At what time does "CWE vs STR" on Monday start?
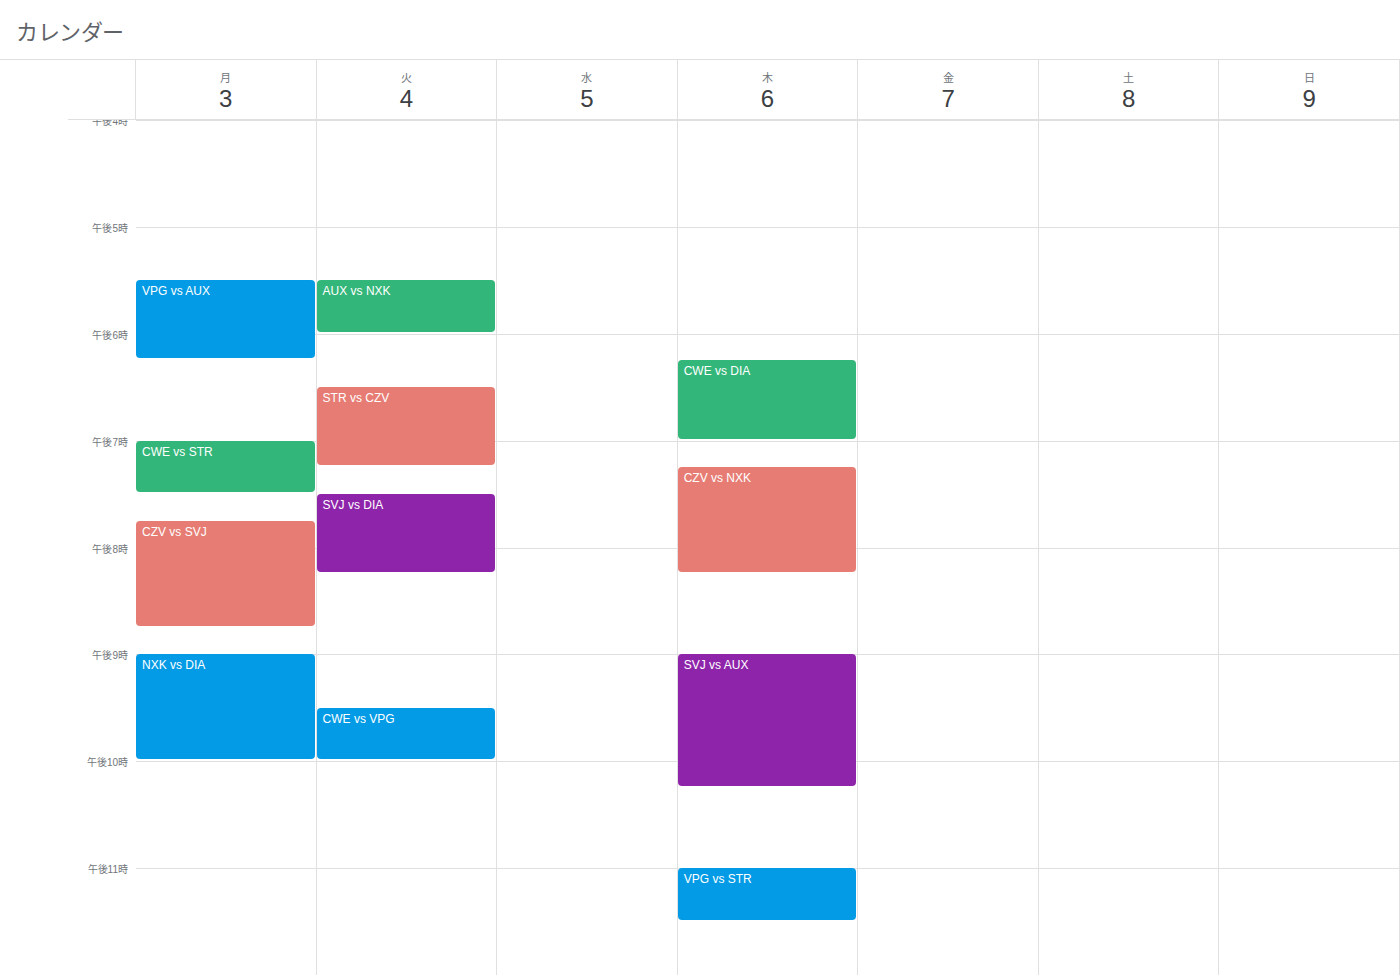
7:00 PM